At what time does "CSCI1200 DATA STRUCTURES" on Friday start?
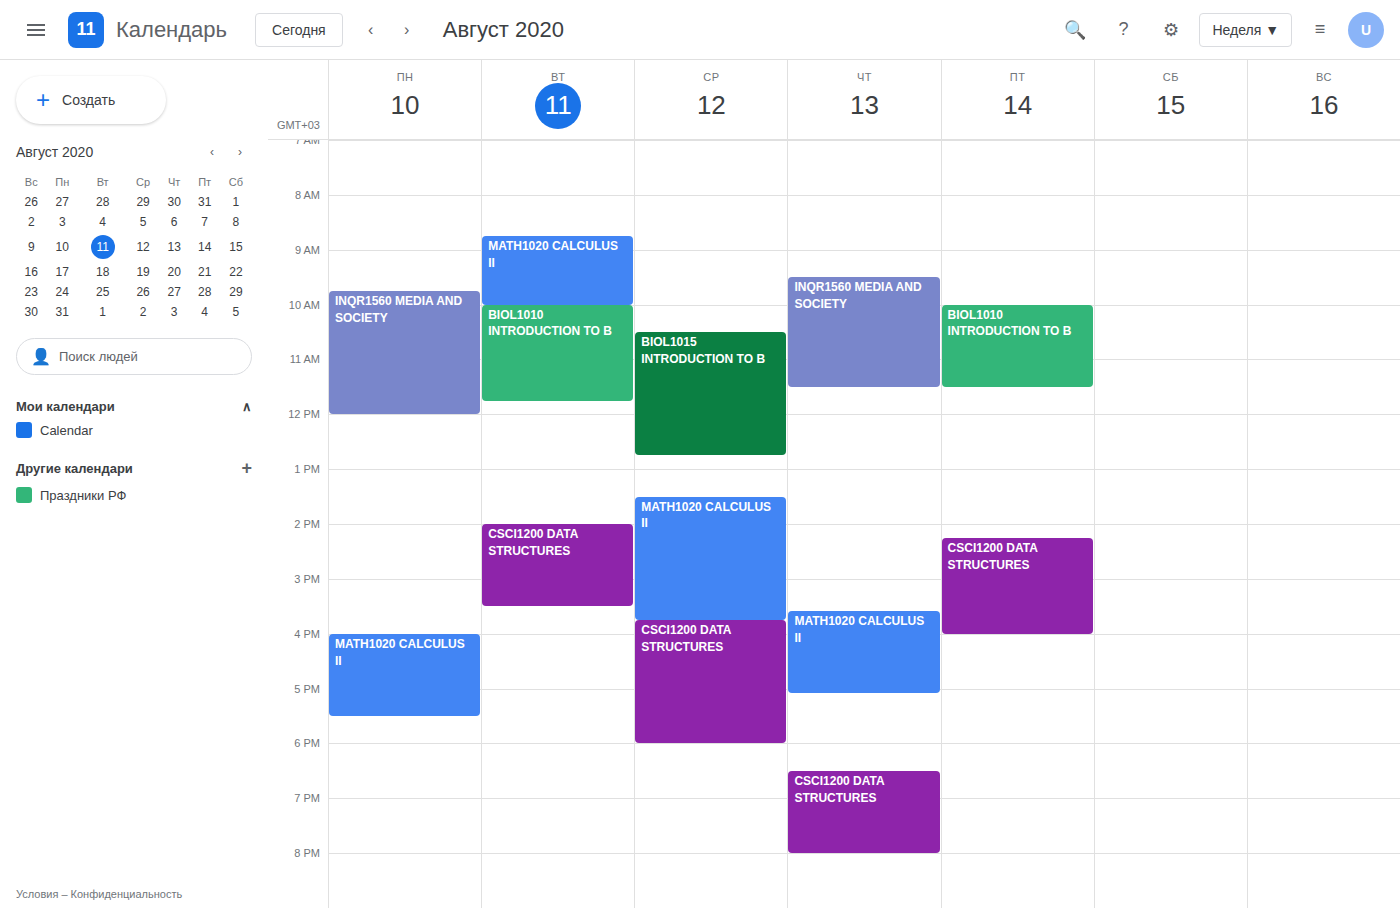
2:15 PM